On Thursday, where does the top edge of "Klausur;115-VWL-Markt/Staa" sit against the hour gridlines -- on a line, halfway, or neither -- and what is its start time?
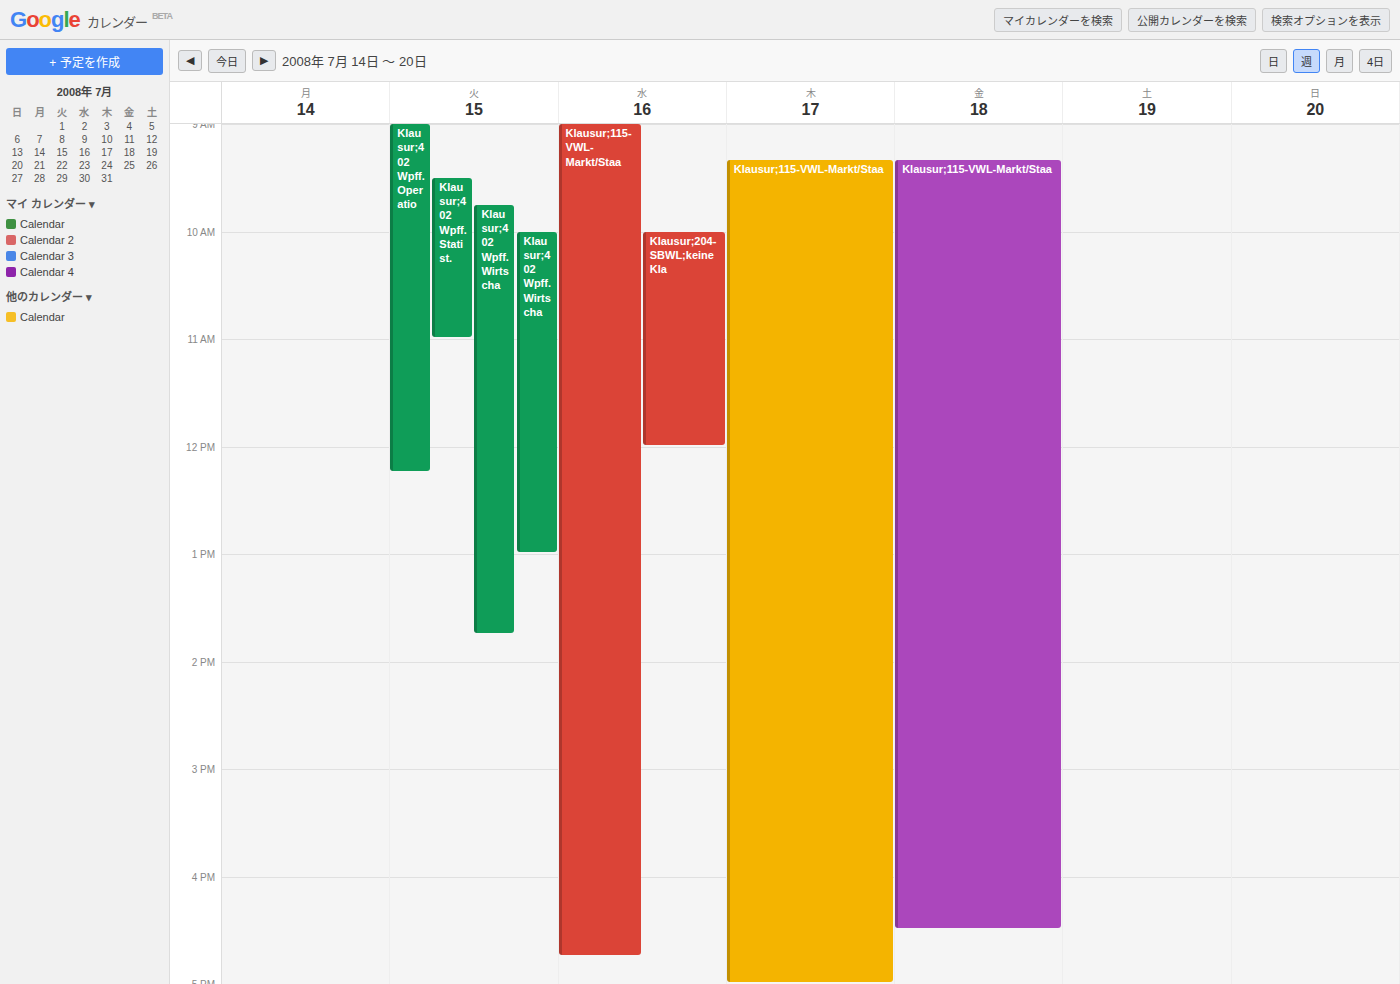
9:20 AM -- neither: 20 minutes below the 9 AM line and 40 minutes above the 10 AM line.